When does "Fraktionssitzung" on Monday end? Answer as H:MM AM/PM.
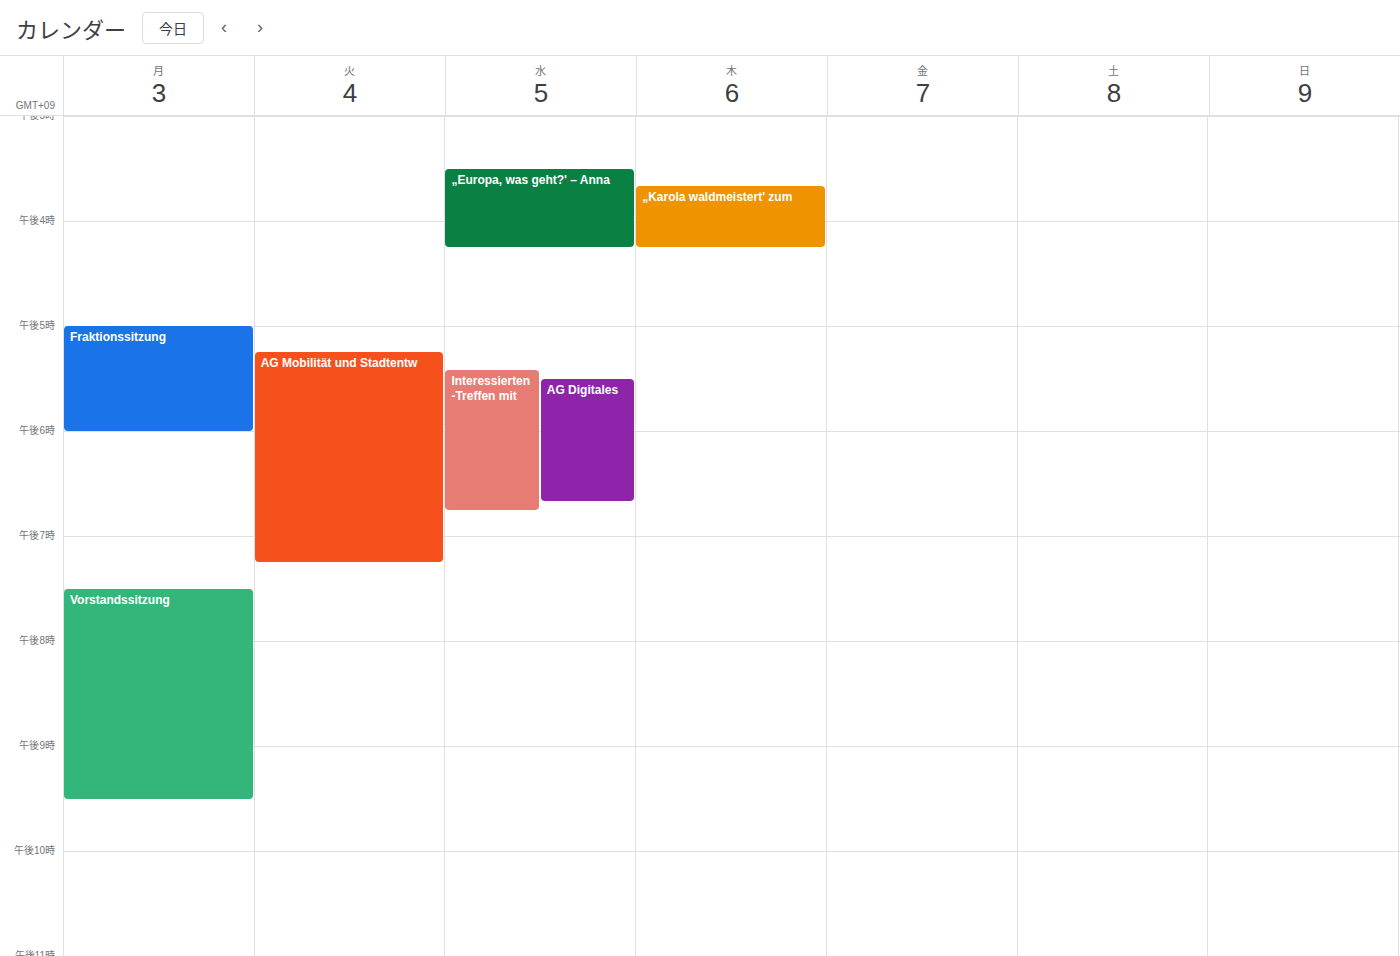
6:00 PM